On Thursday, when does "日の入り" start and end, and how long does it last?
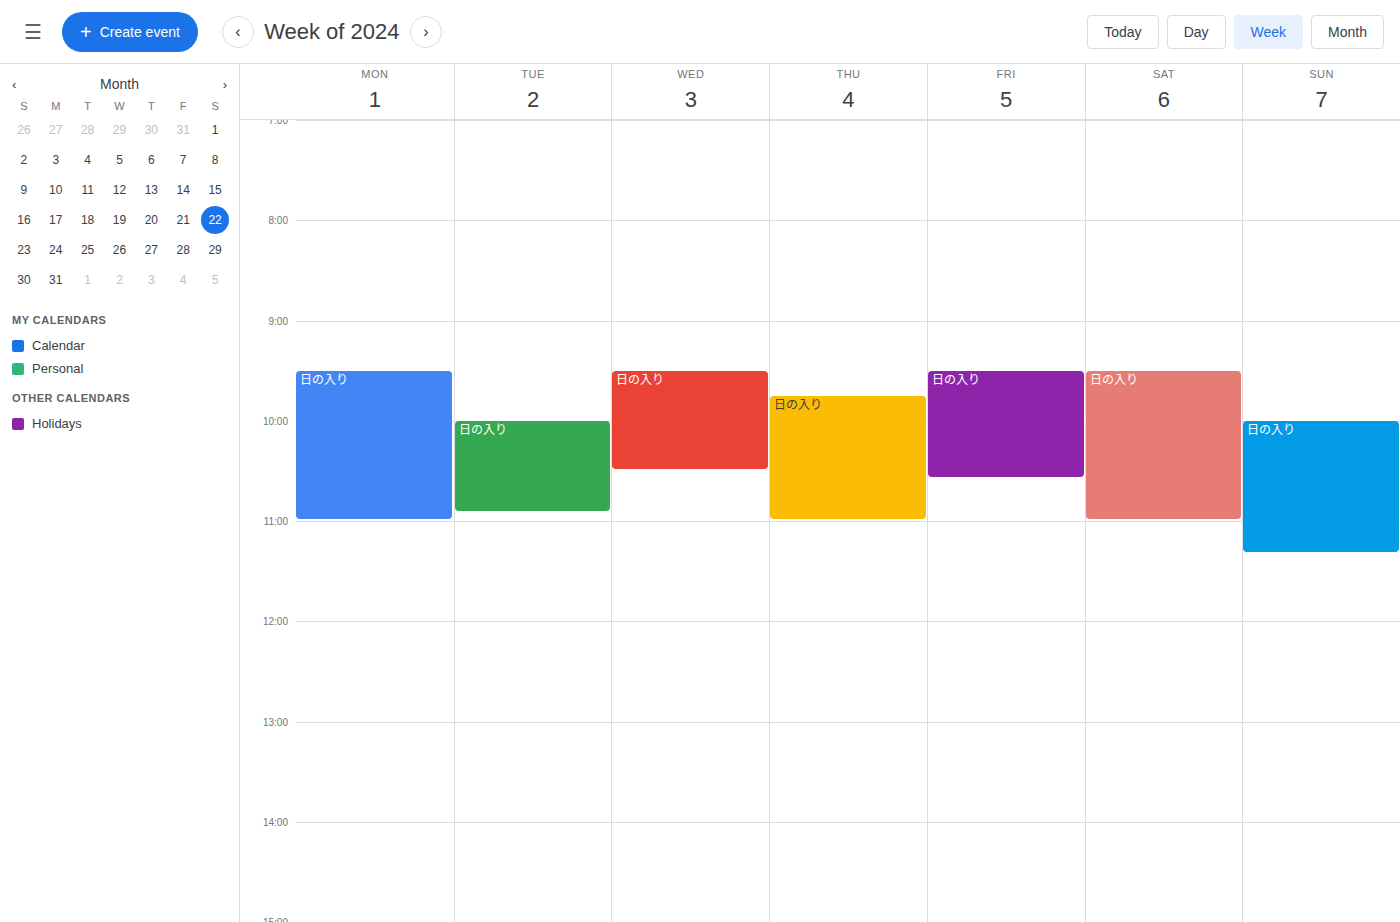
9:45 AM to 11:00 AM, 1 hour 15 minutes